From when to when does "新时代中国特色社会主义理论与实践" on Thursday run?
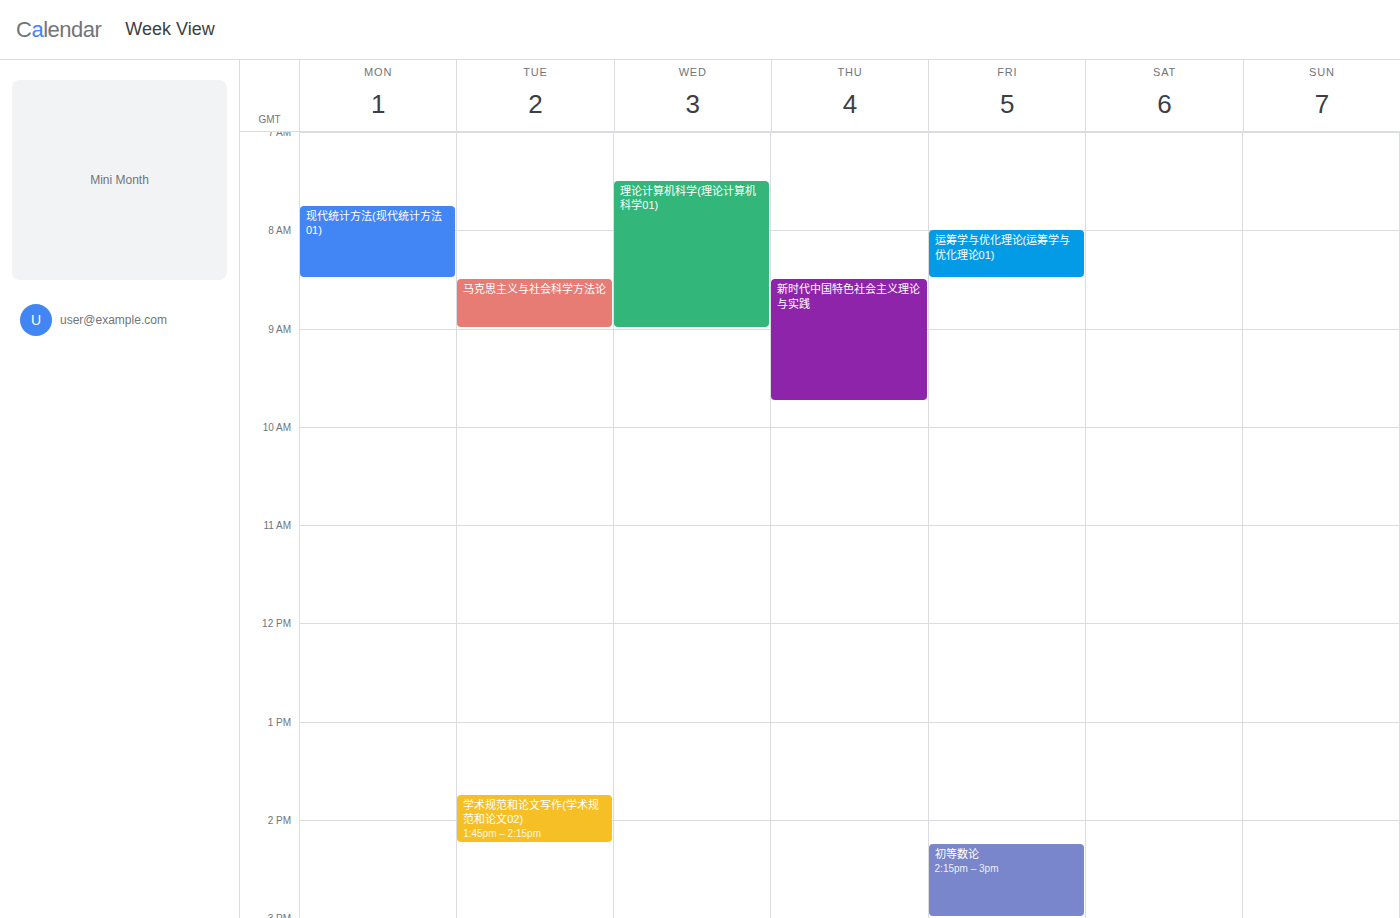
8:30 AM to 9:45 AM